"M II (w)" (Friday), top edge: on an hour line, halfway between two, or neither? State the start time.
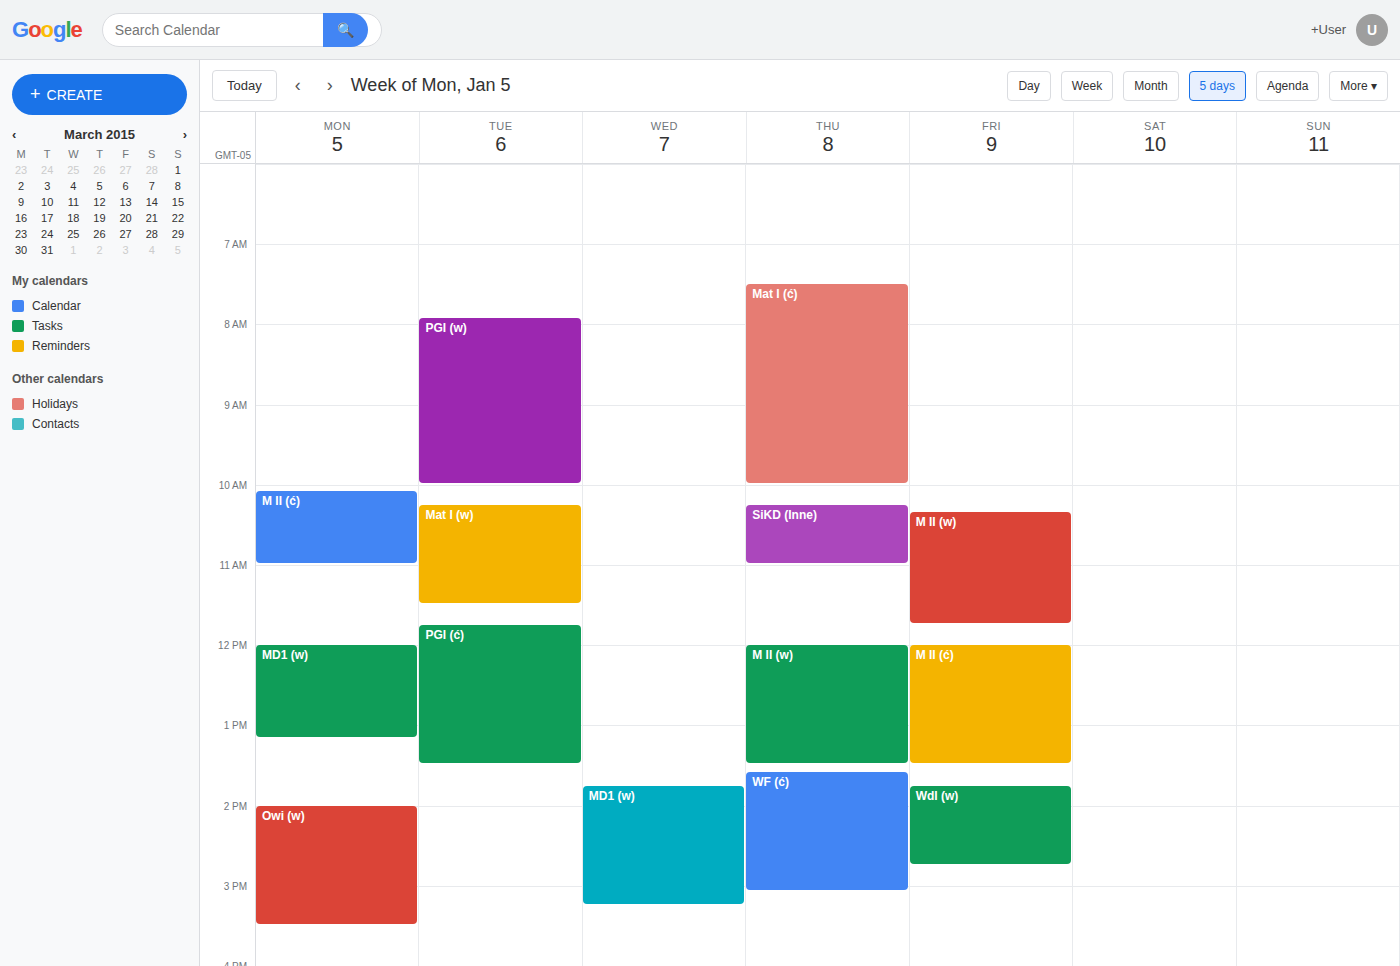
10:20 AM -- neither: 20 minutes below the 10 AM line and 40 minutes above the 11 AM line.